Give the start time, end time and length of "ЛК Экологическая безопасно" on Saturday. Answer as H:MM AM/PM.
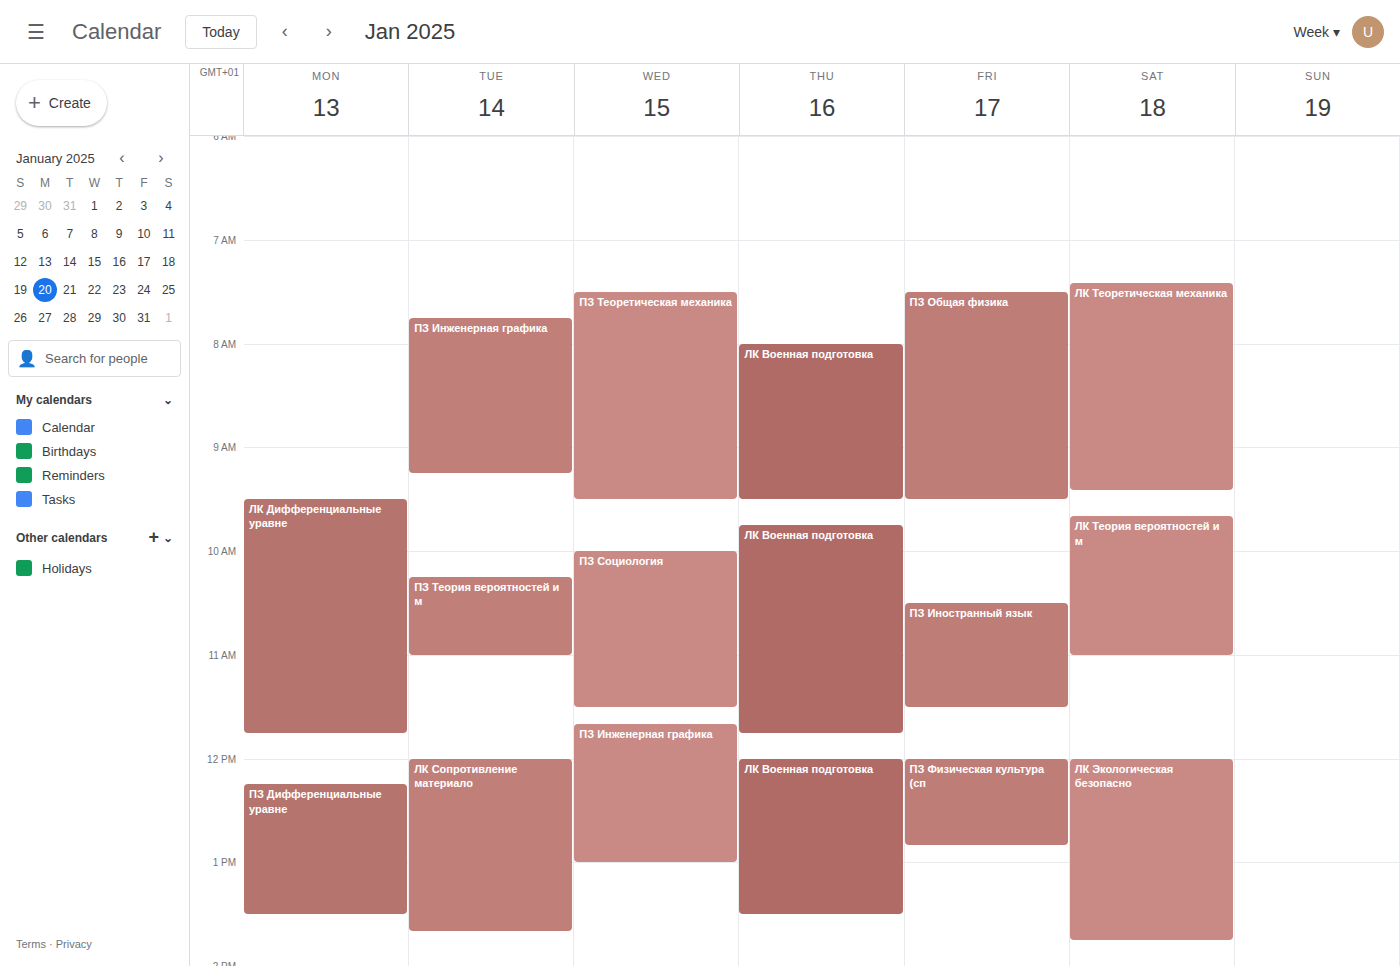
12:00 PM to 1:45 PM, 1 hour 45 minutes